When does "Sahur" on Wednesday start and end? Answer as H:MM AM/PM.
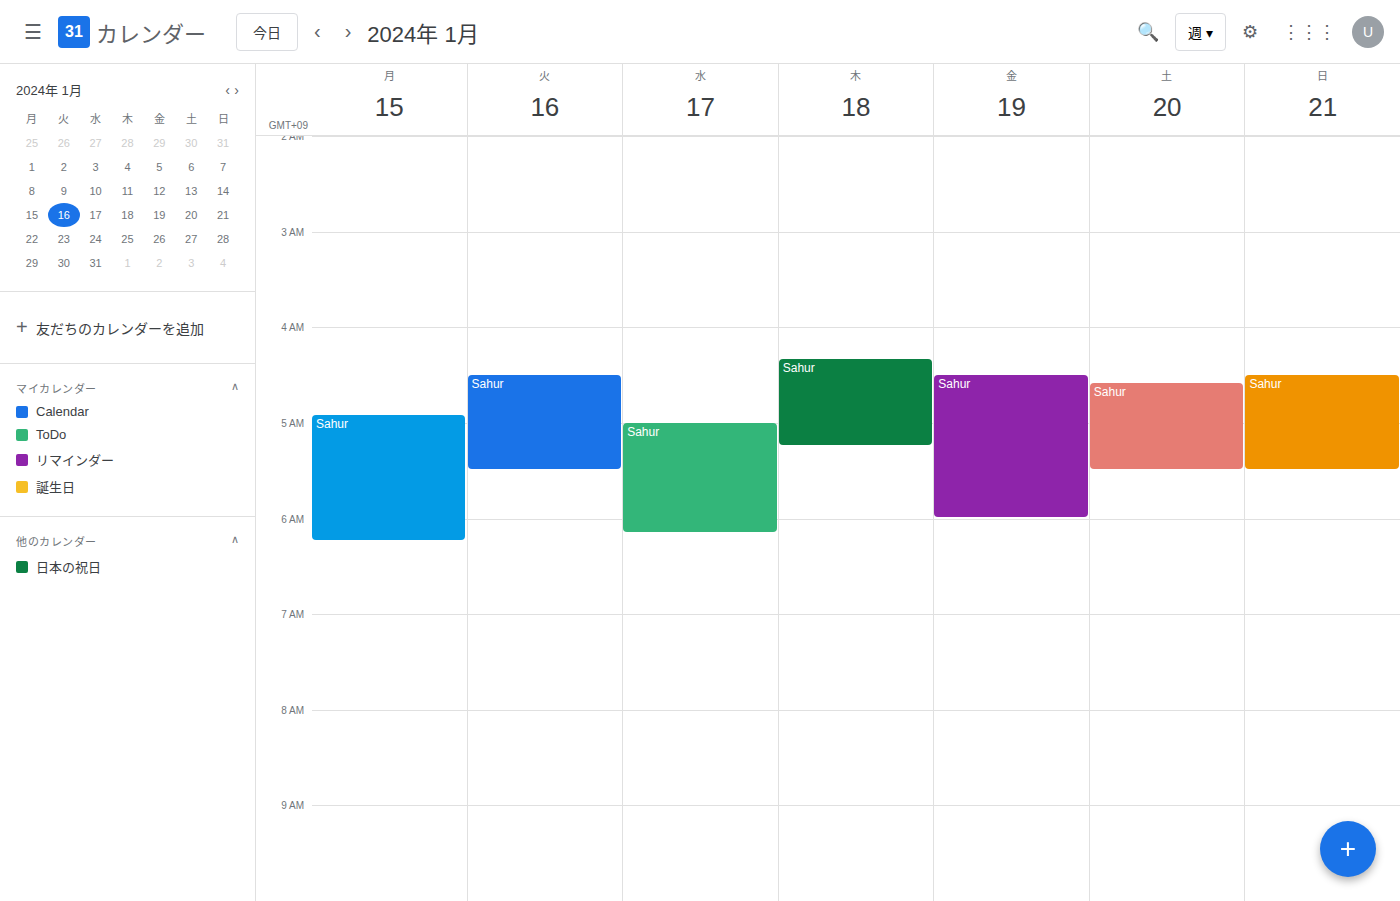
5:00 AM to 6:10 AM